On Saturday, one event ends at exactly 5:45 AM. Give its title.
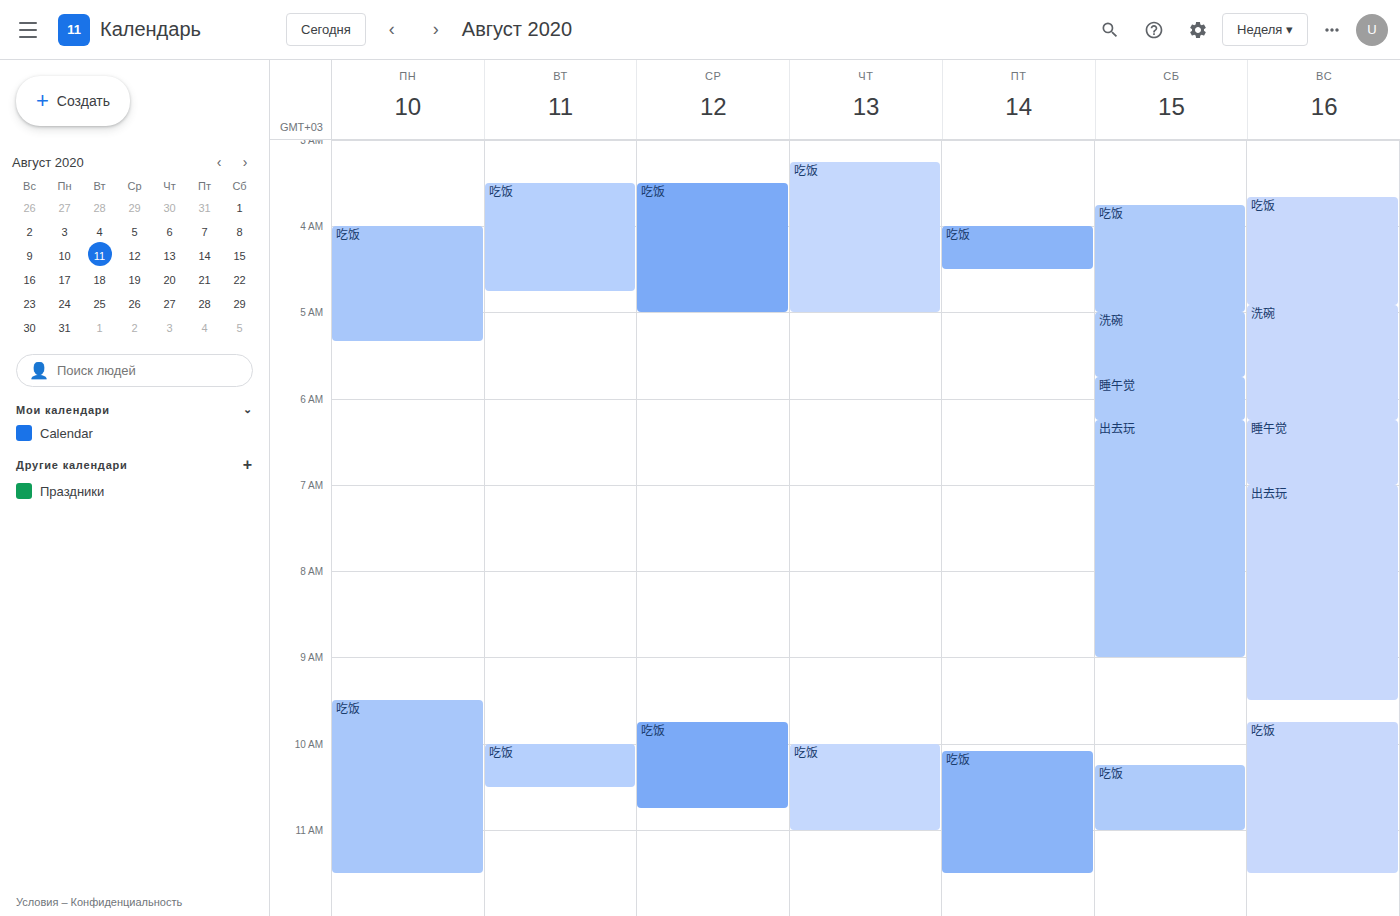
"洗碗"